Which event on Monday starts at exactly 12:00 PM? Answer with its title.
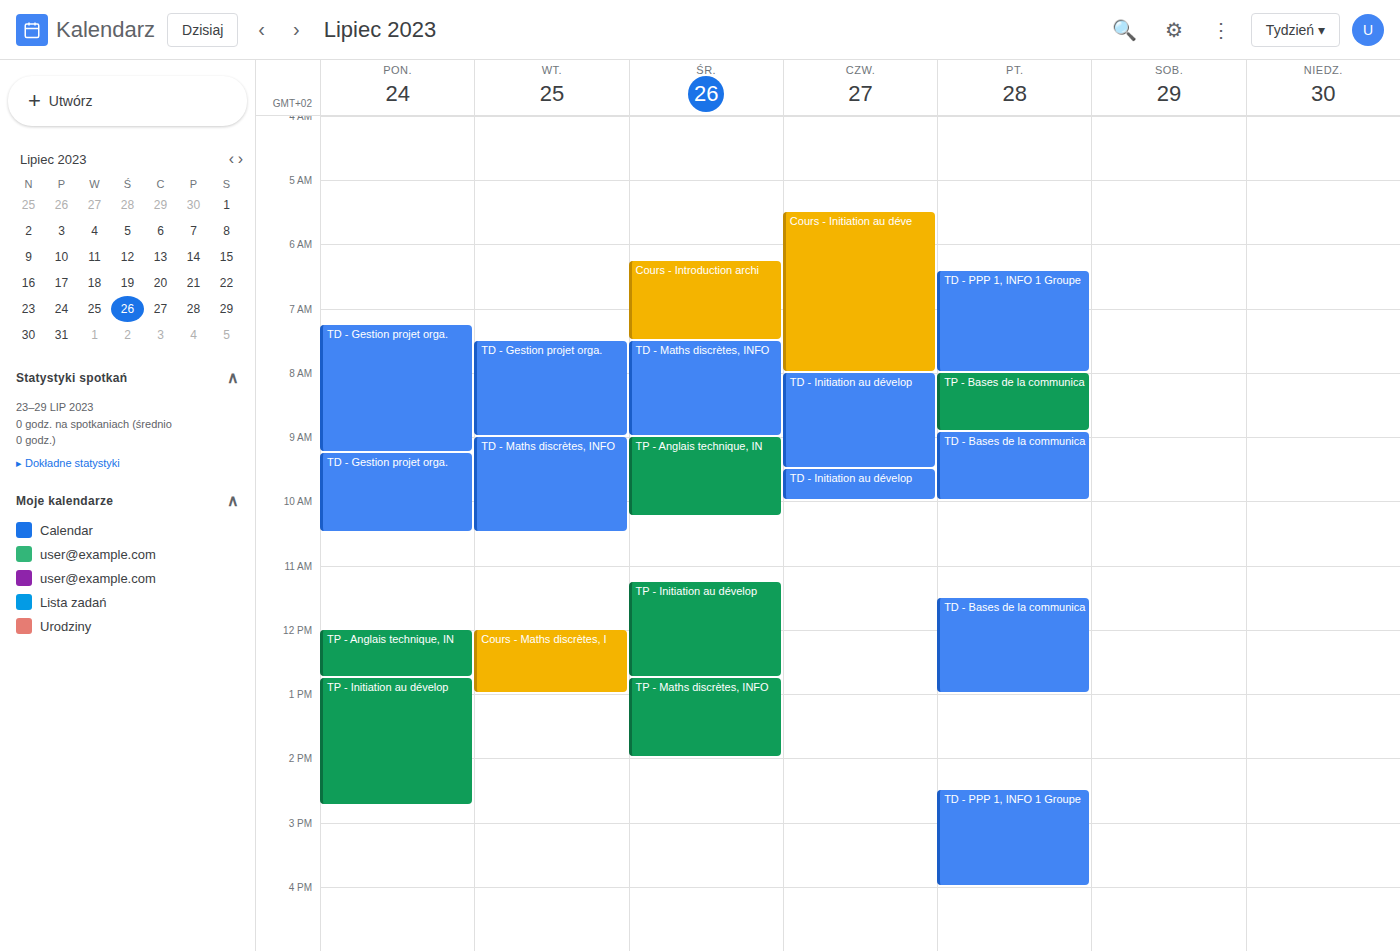
"TP - Anglais technique, IN"